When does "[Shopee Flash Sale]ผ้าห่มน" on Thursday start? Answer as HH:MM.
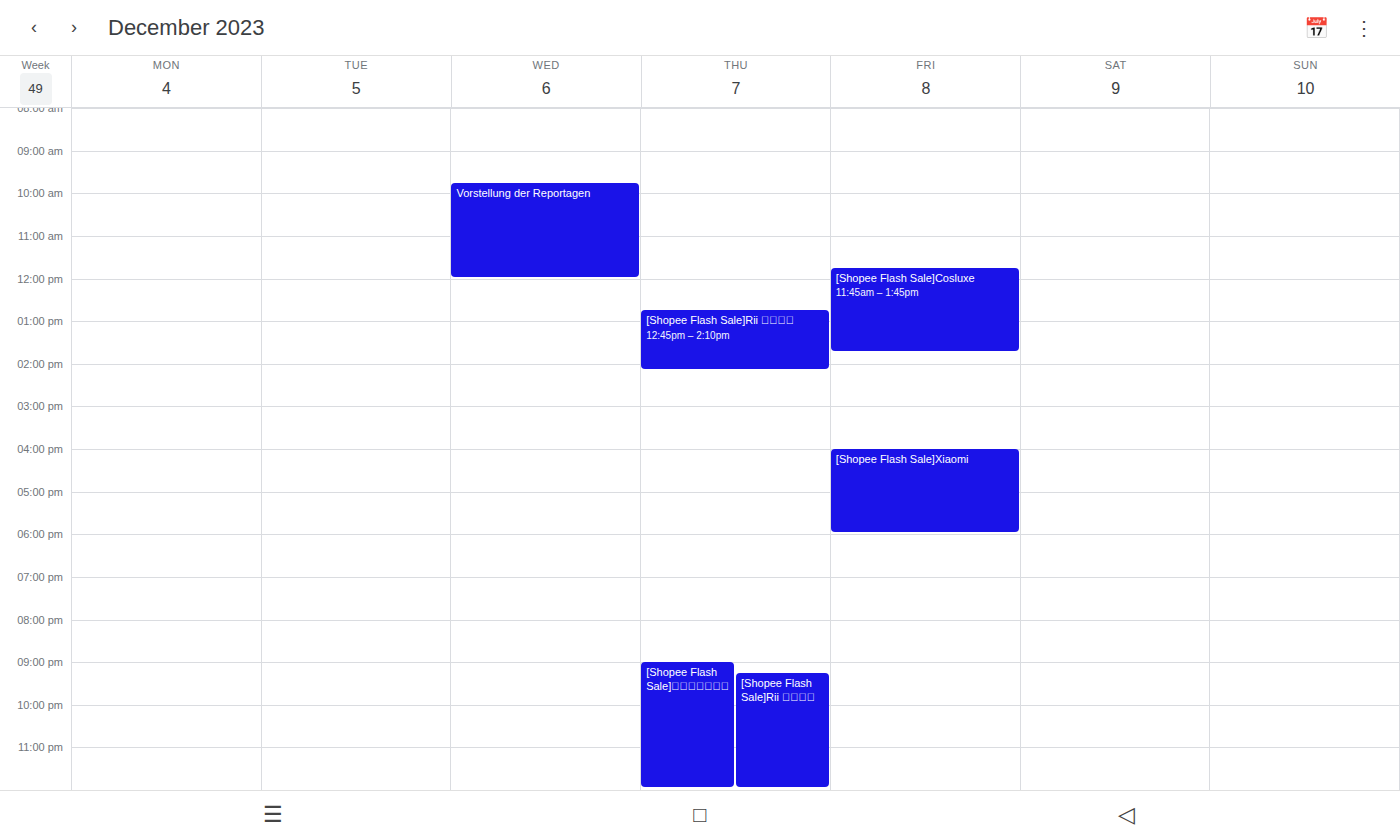
21:00